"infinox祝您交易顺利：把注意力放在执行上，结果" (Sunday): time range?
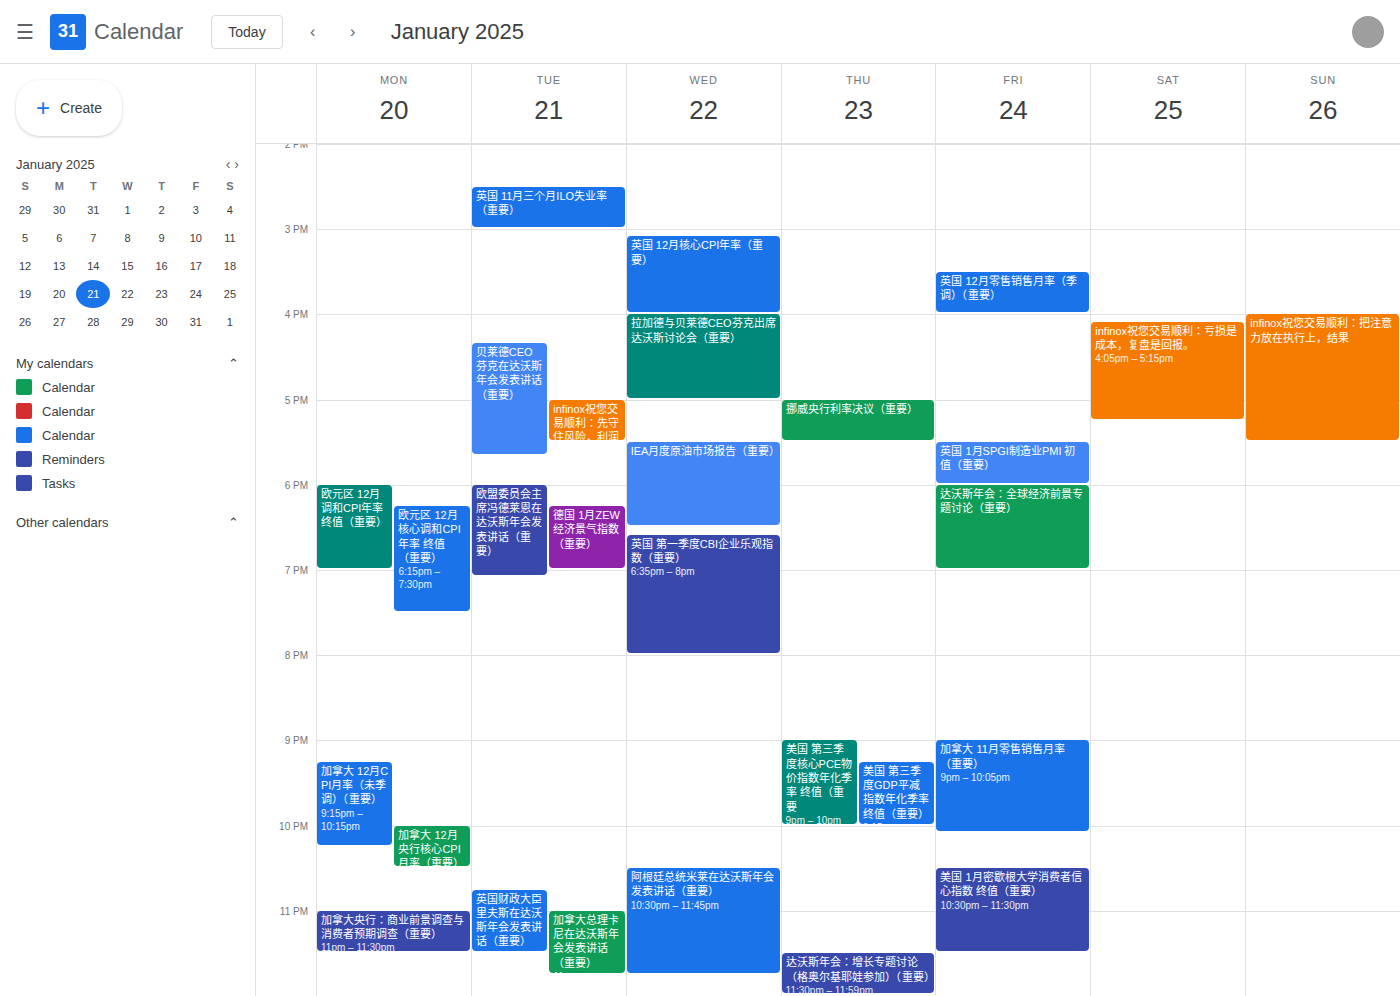
4:00 PM to 5:30 PM